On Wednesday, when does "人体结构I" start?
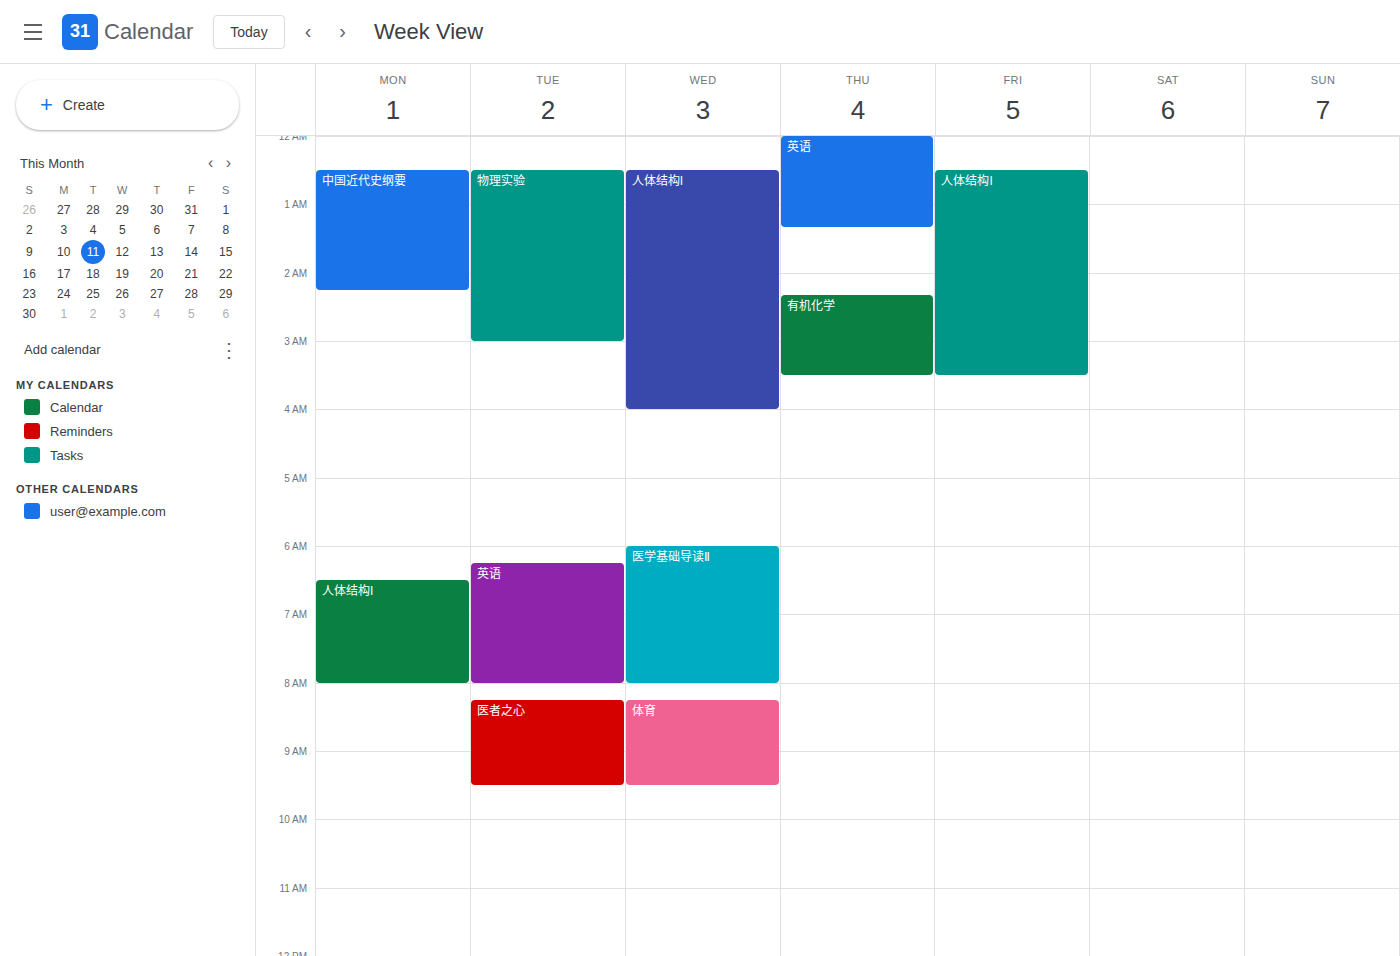
12:30 AM